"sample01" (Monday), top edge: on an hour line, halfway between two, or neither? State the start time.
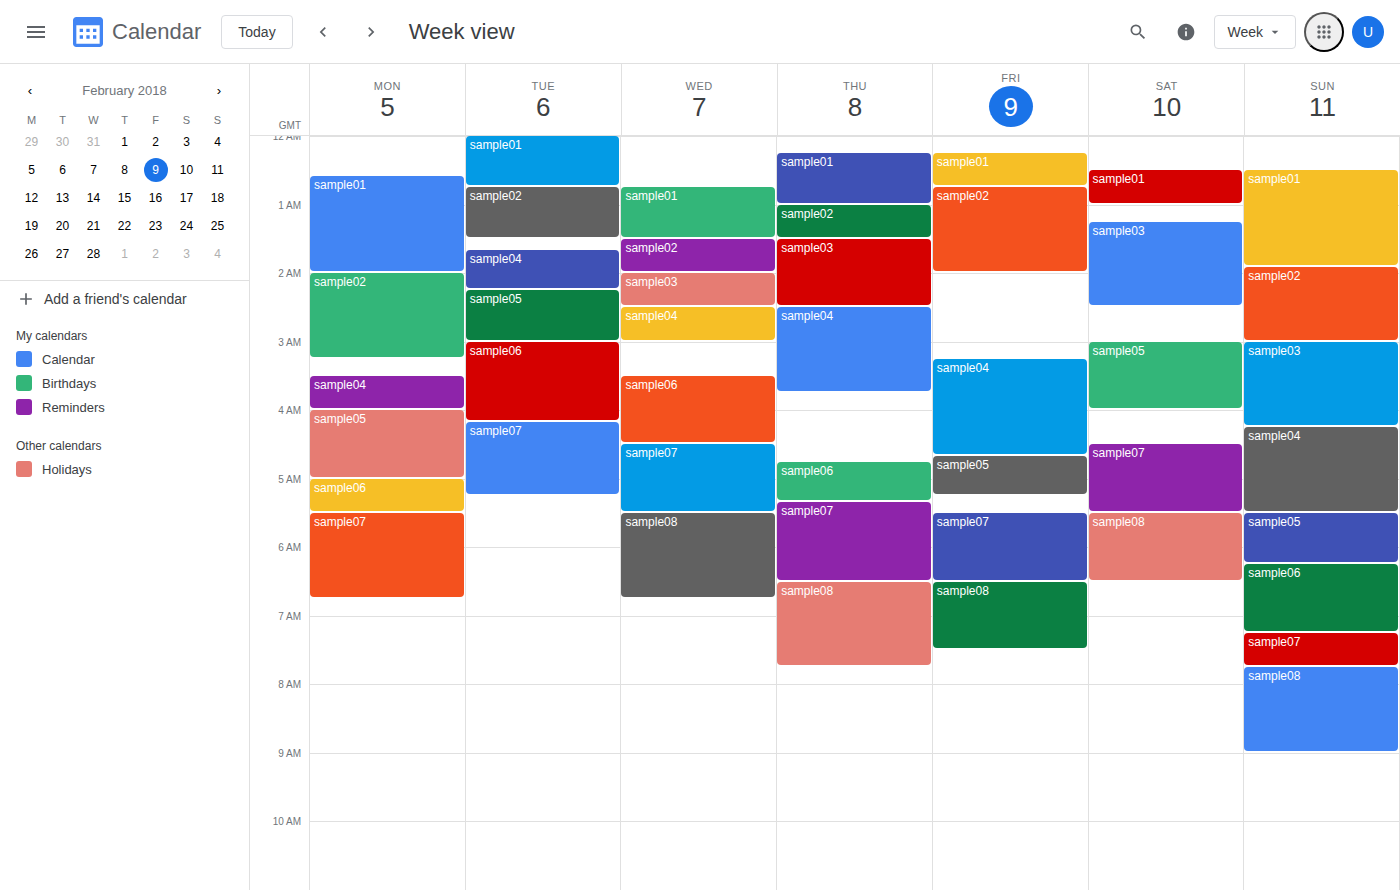
12:35 AM -- neither: 35 minutes below the 12 AM line and 25 minutes above the 1 AM line.